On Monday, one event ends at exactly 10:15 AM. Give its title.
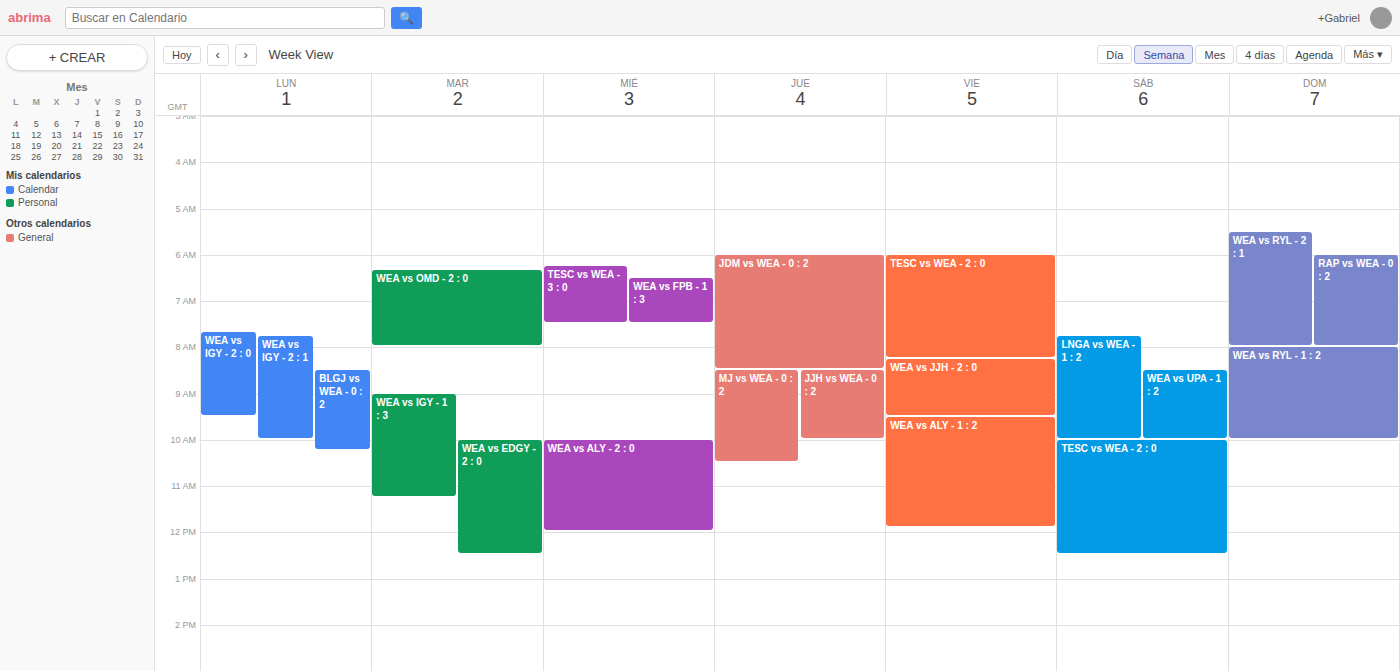
"BLGJ vs WEA - 0 : 2"